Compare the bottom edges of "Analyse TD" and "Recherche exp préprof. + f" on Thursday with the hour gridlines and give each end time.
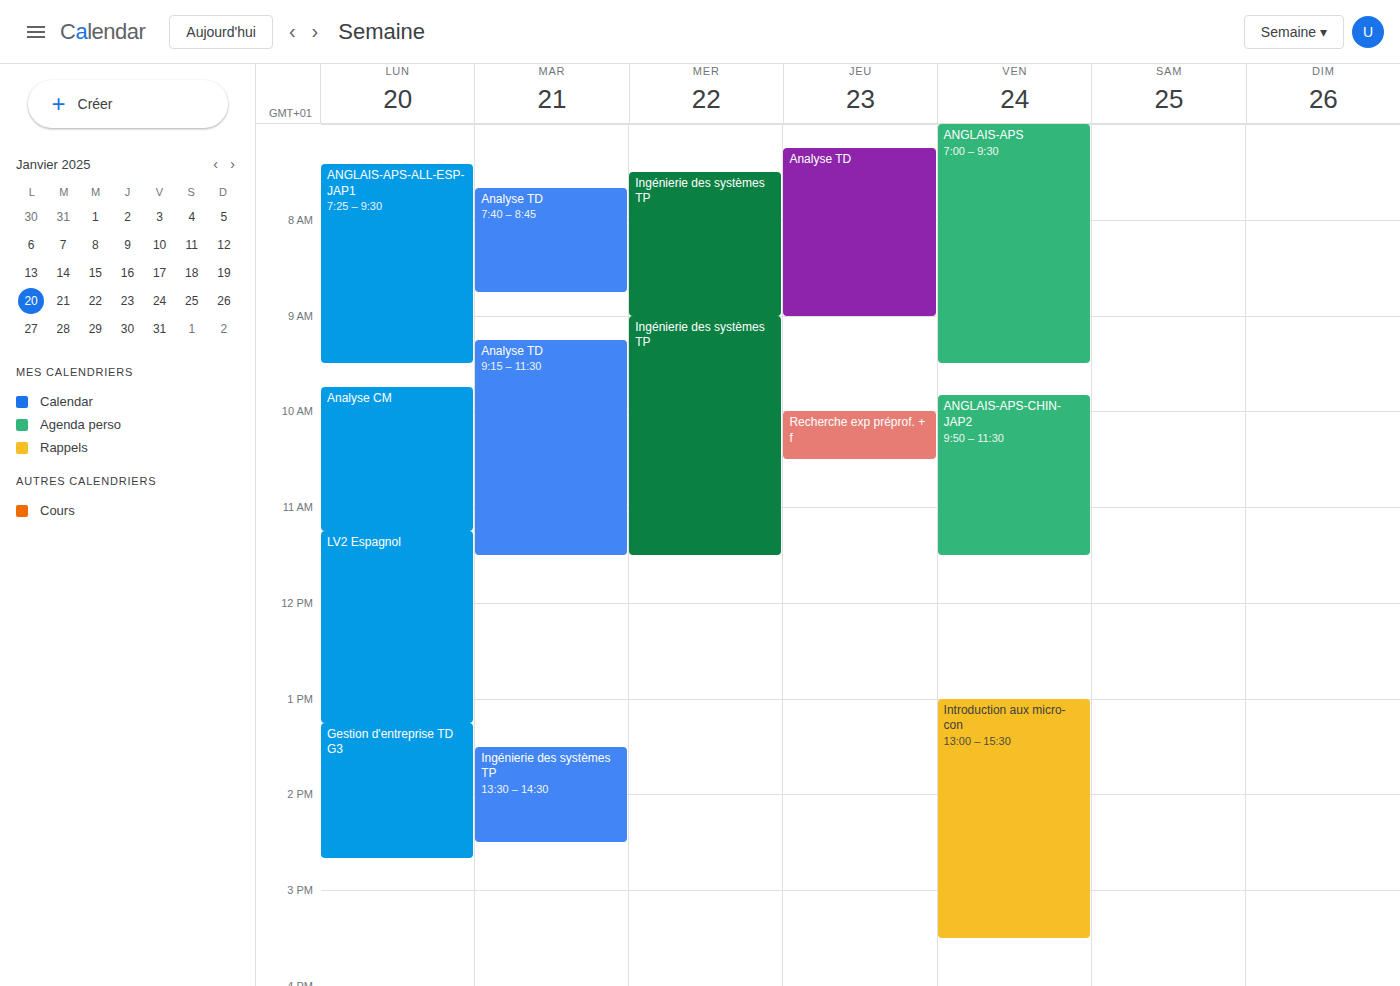
"Analyse TD": 9:00 AM, exactly on the 9 AM line. "Recherche exp préprof. + f": 10:30 AM, halfway between the 10 AM and 11 AM lines.